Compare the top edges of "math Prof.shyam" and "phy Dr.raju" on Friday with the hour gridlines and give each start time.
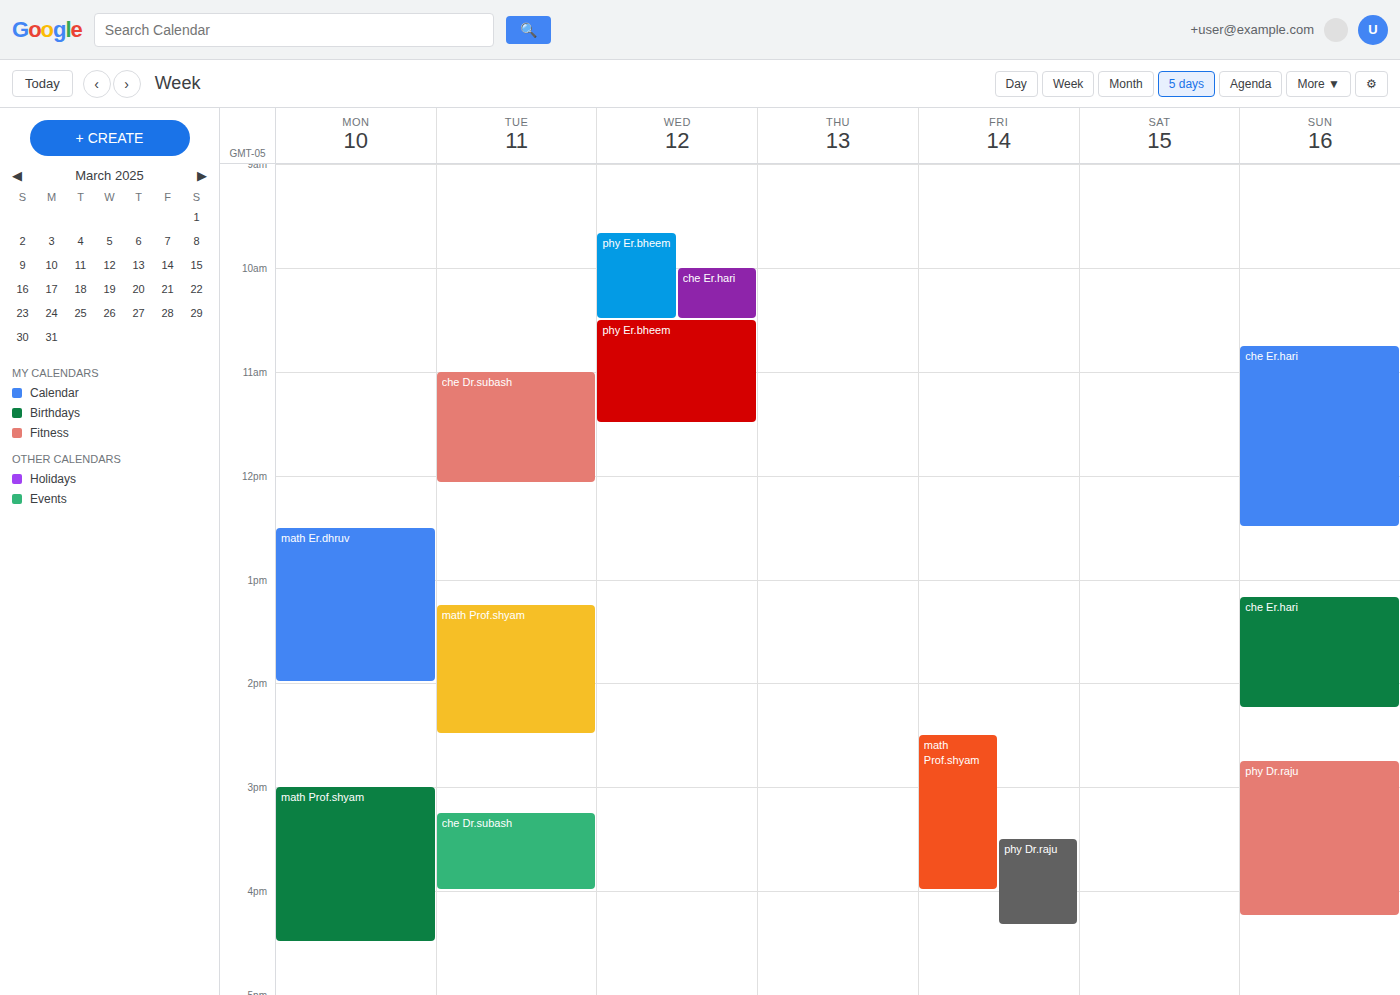
"math Prof.shyam": 2:30 PM, halfway between the 2 PM and 3 PM lines. "phy Dr.raju": 3:30 PM, halfway between the 3 PM and 4 PM lines.